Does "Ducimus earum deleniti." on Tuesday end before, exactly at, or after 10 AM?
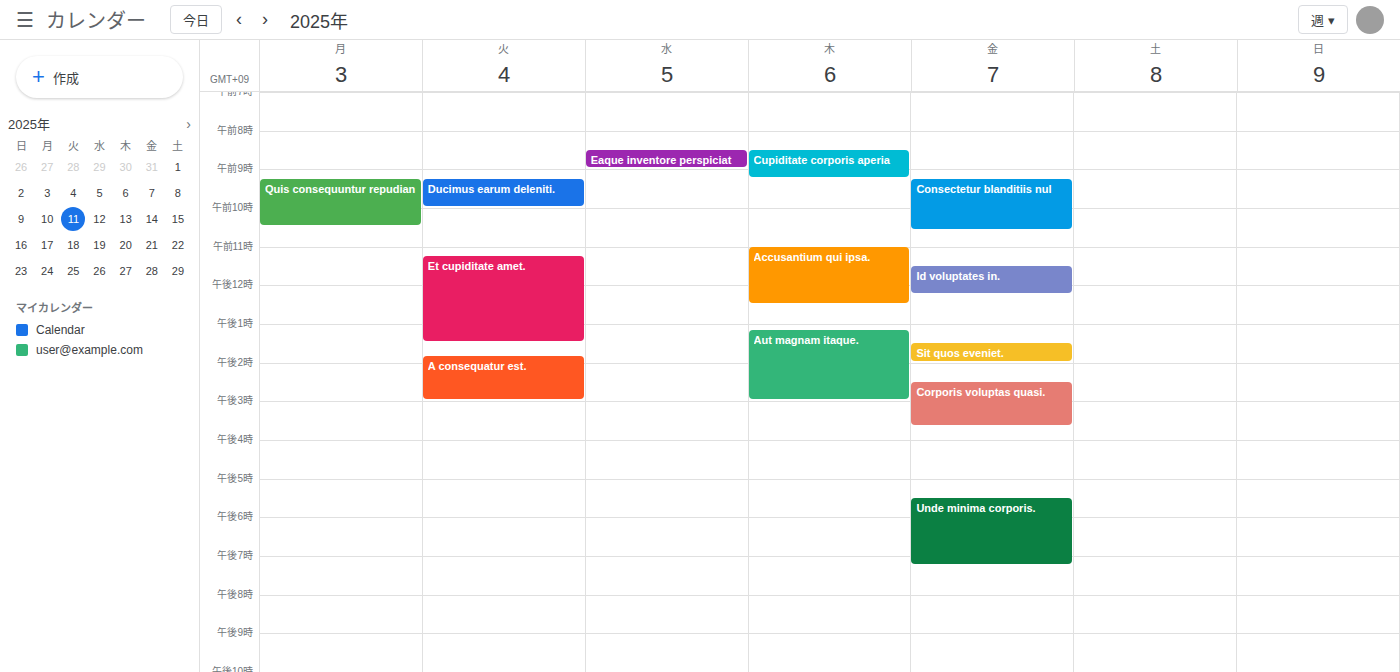
10:00 AM -- exactly at 10 AM, on the 10 AM line.